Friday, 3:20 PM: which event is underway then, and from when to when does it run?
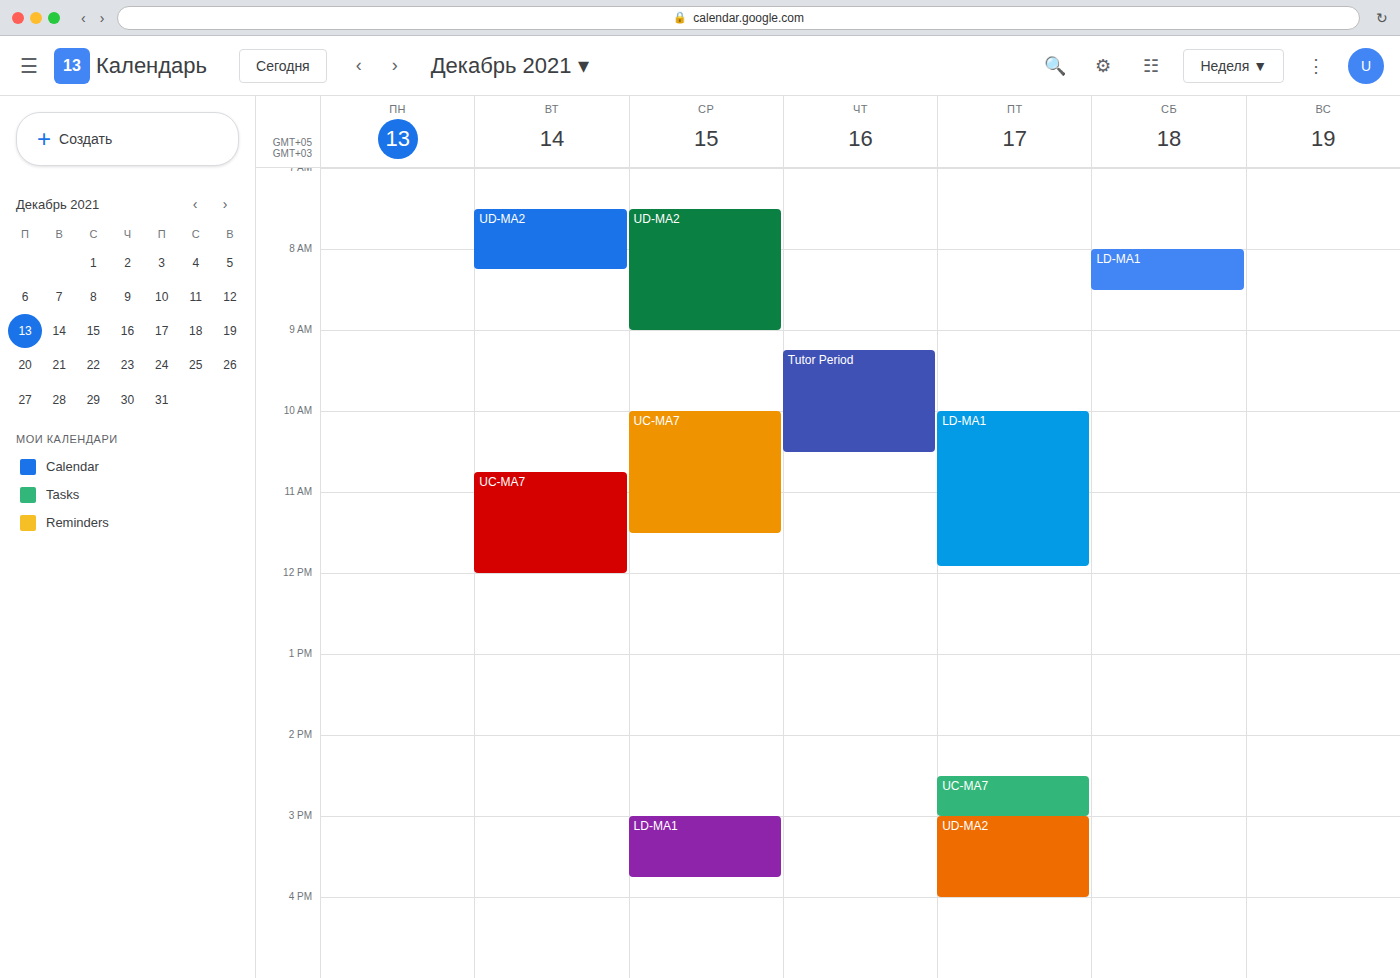
"UD-MA2", 3:00 PM to 4:00 PM